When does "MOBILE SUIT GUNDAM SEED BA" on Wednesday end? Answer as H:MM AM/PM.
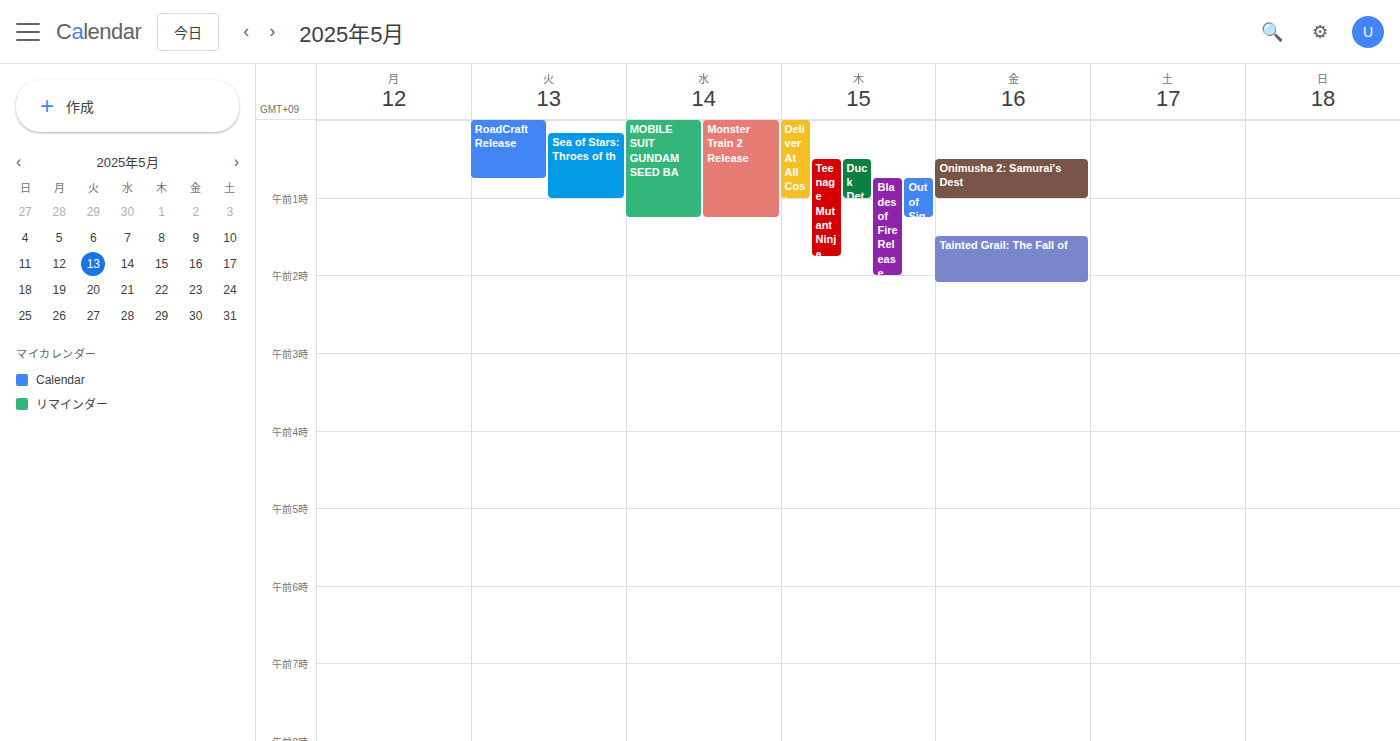
1:15 AM